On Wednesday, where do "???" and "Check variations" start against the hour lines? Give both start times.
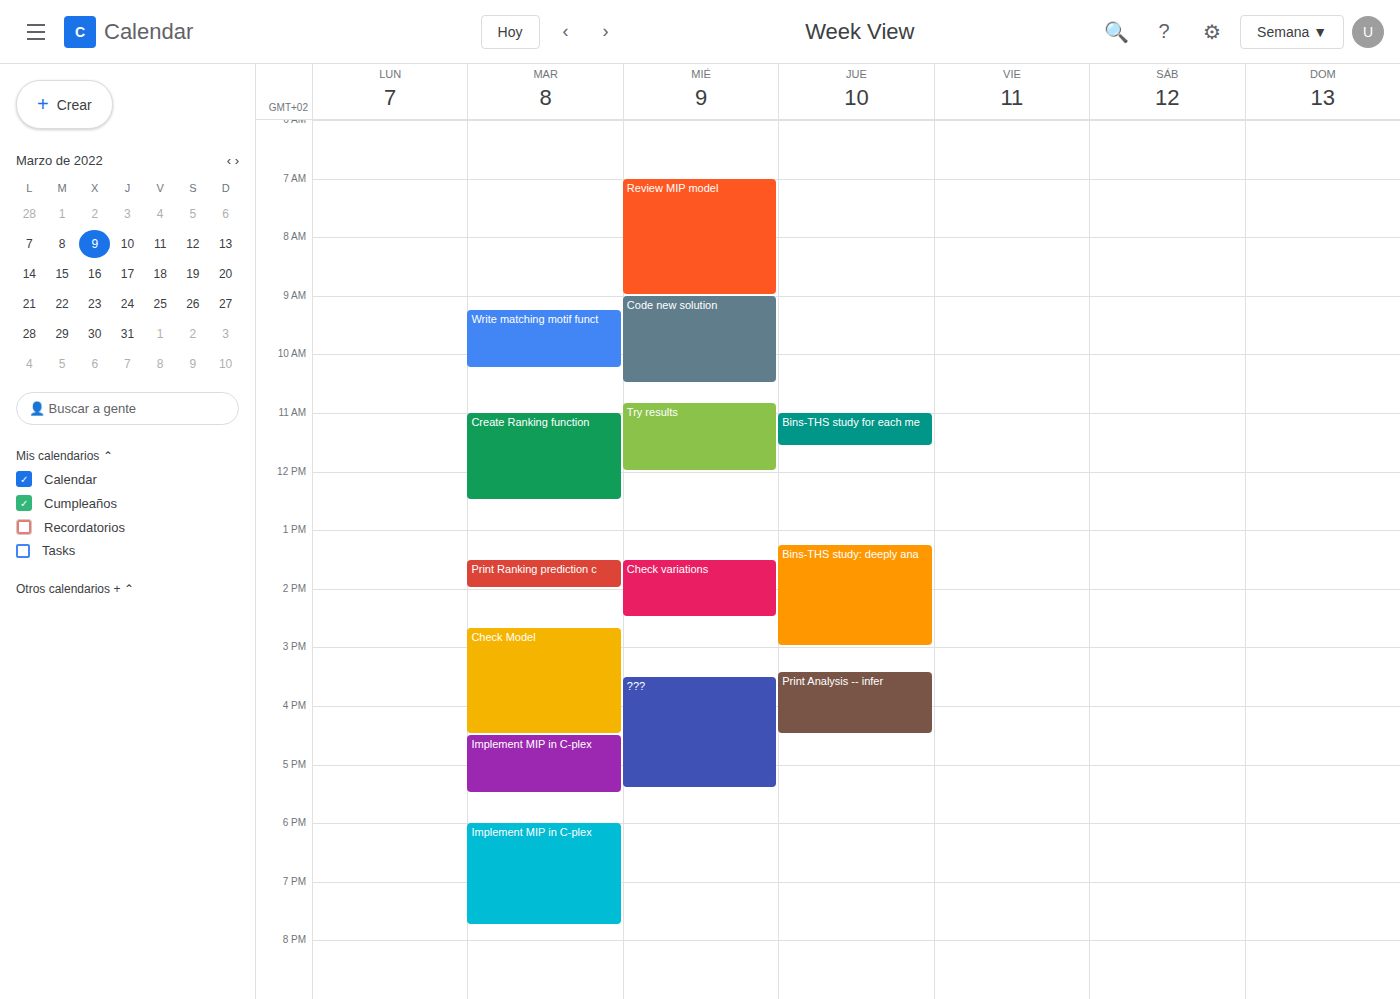
"???": 3:30 PM, halfway between the 3 PM and 4 PM lines. "Check variations": 1:30 PM, halfway between the 1 PM and 2 PM lines.